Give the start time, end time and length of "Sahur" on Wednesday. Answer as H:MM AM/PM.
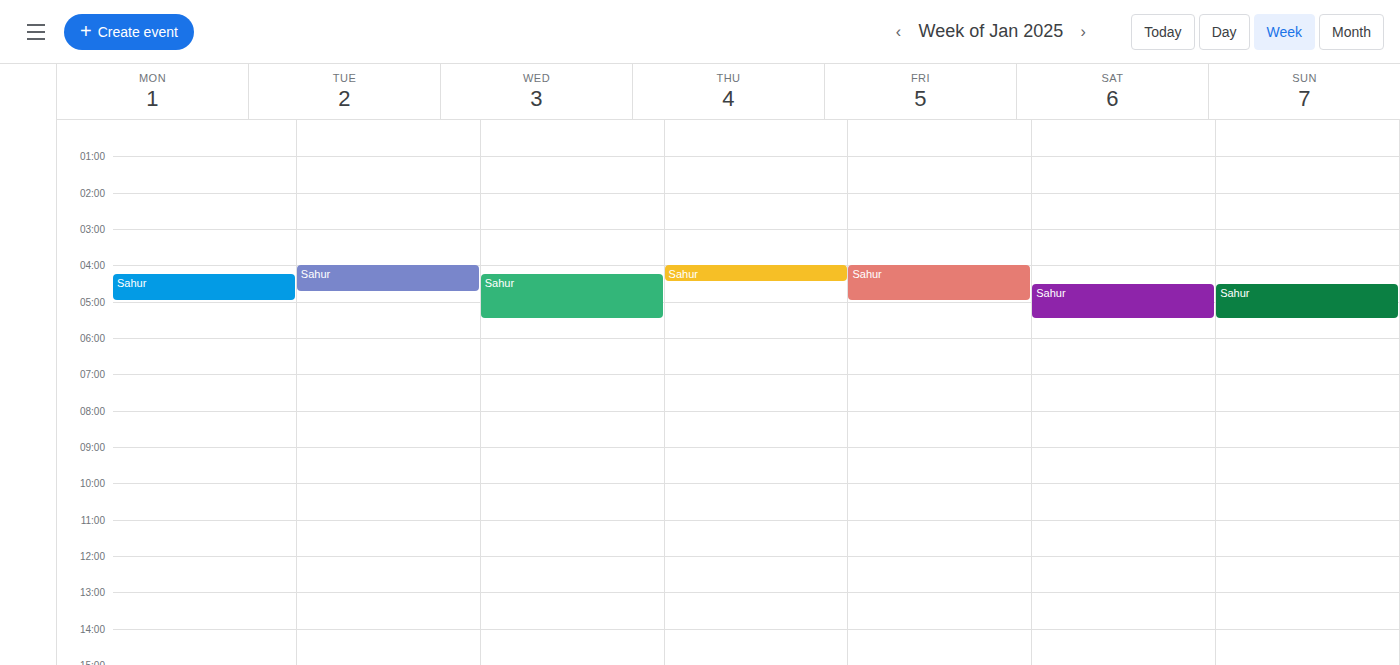
4:15 AM to 5:30 AM, 1 hour 15 minutes